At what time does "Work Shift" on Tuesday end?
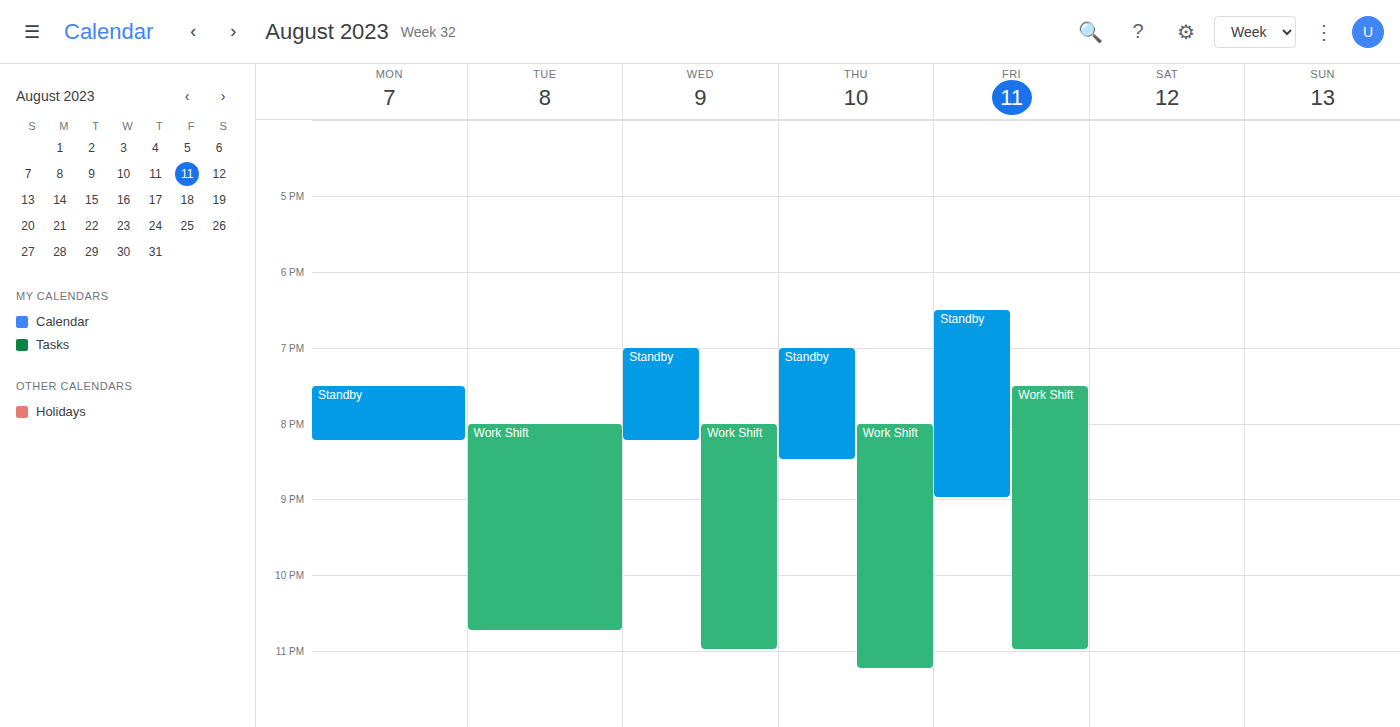
22:45